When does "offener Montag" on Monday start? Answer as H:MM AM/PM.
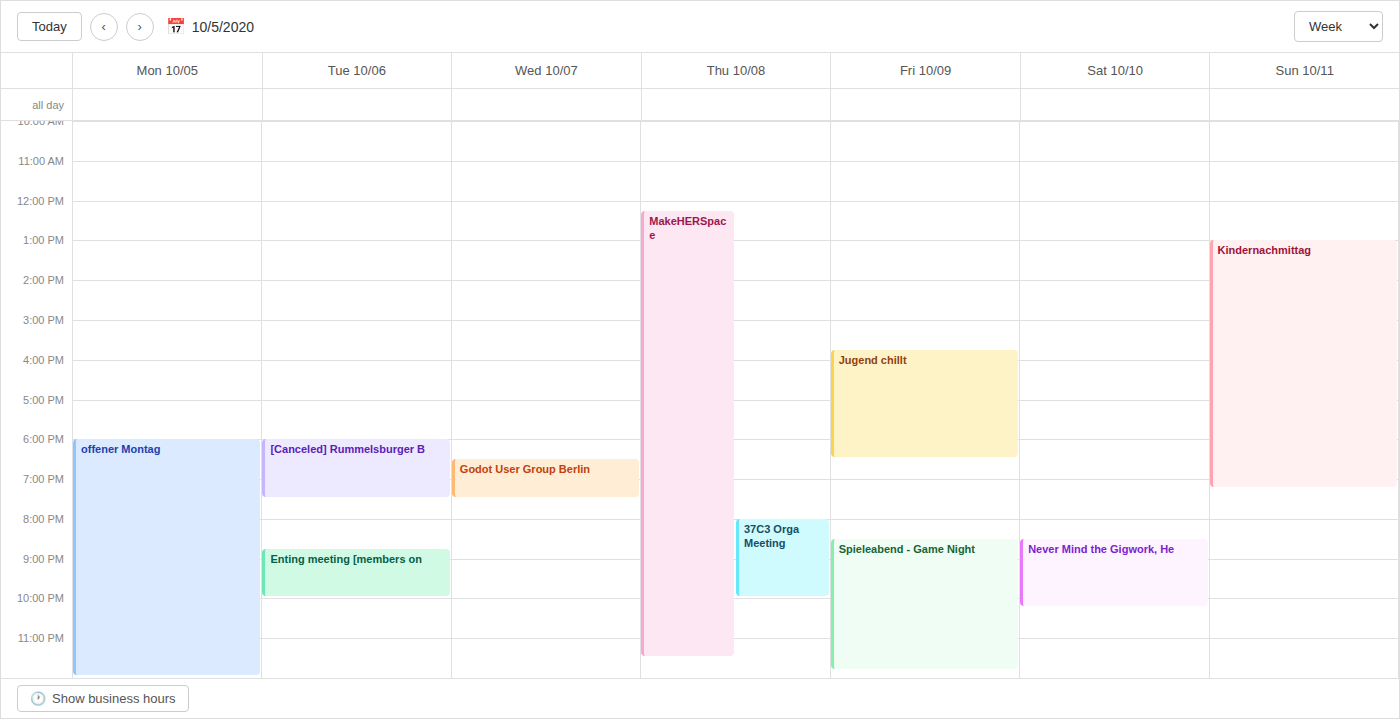
6:00 PM